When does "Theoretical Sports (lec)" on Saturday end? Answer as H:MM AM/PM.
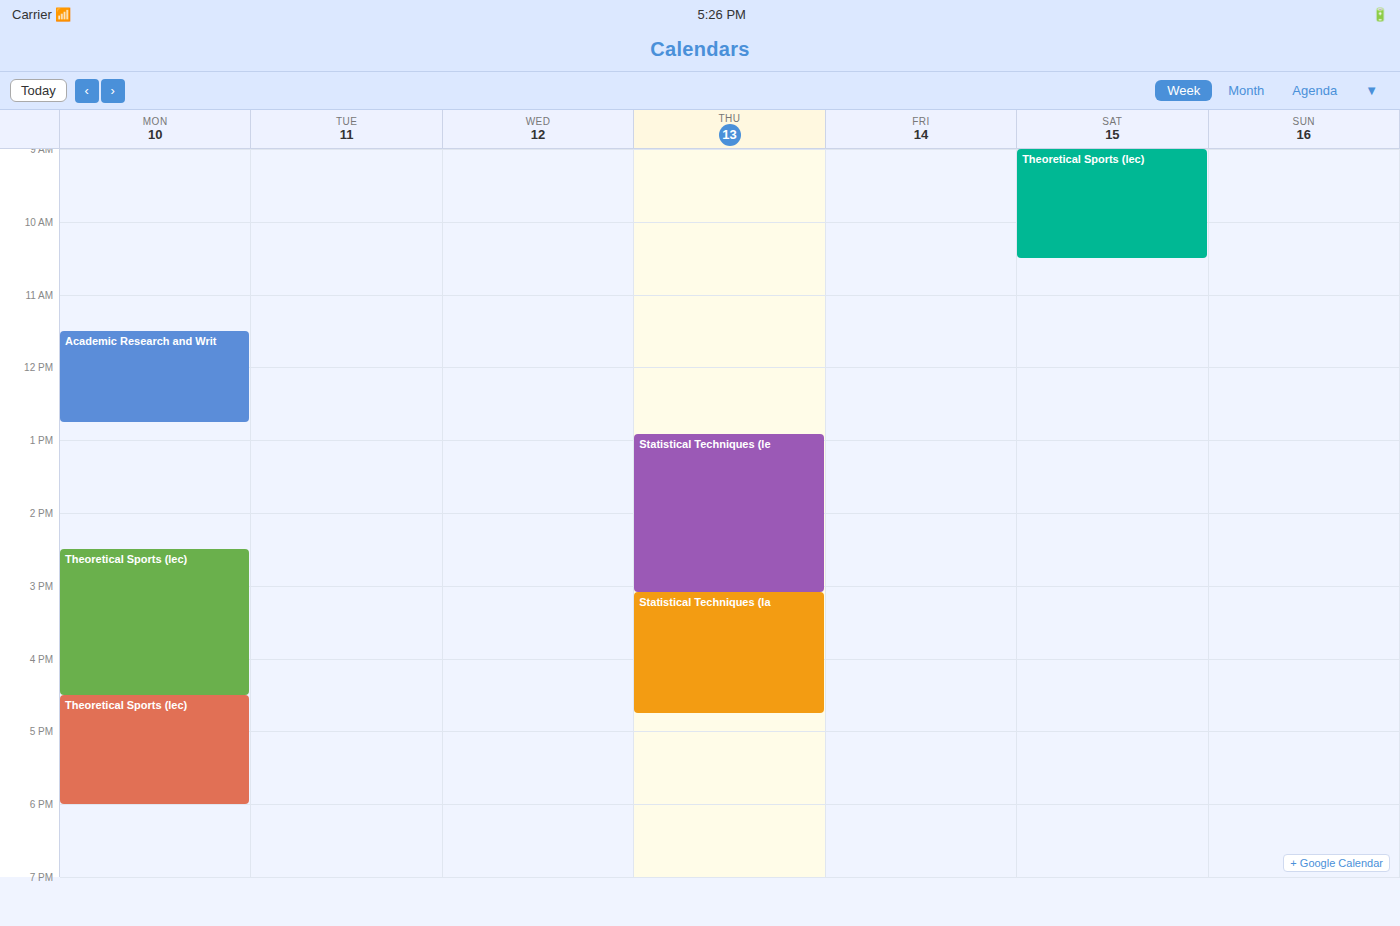
10:30 AM